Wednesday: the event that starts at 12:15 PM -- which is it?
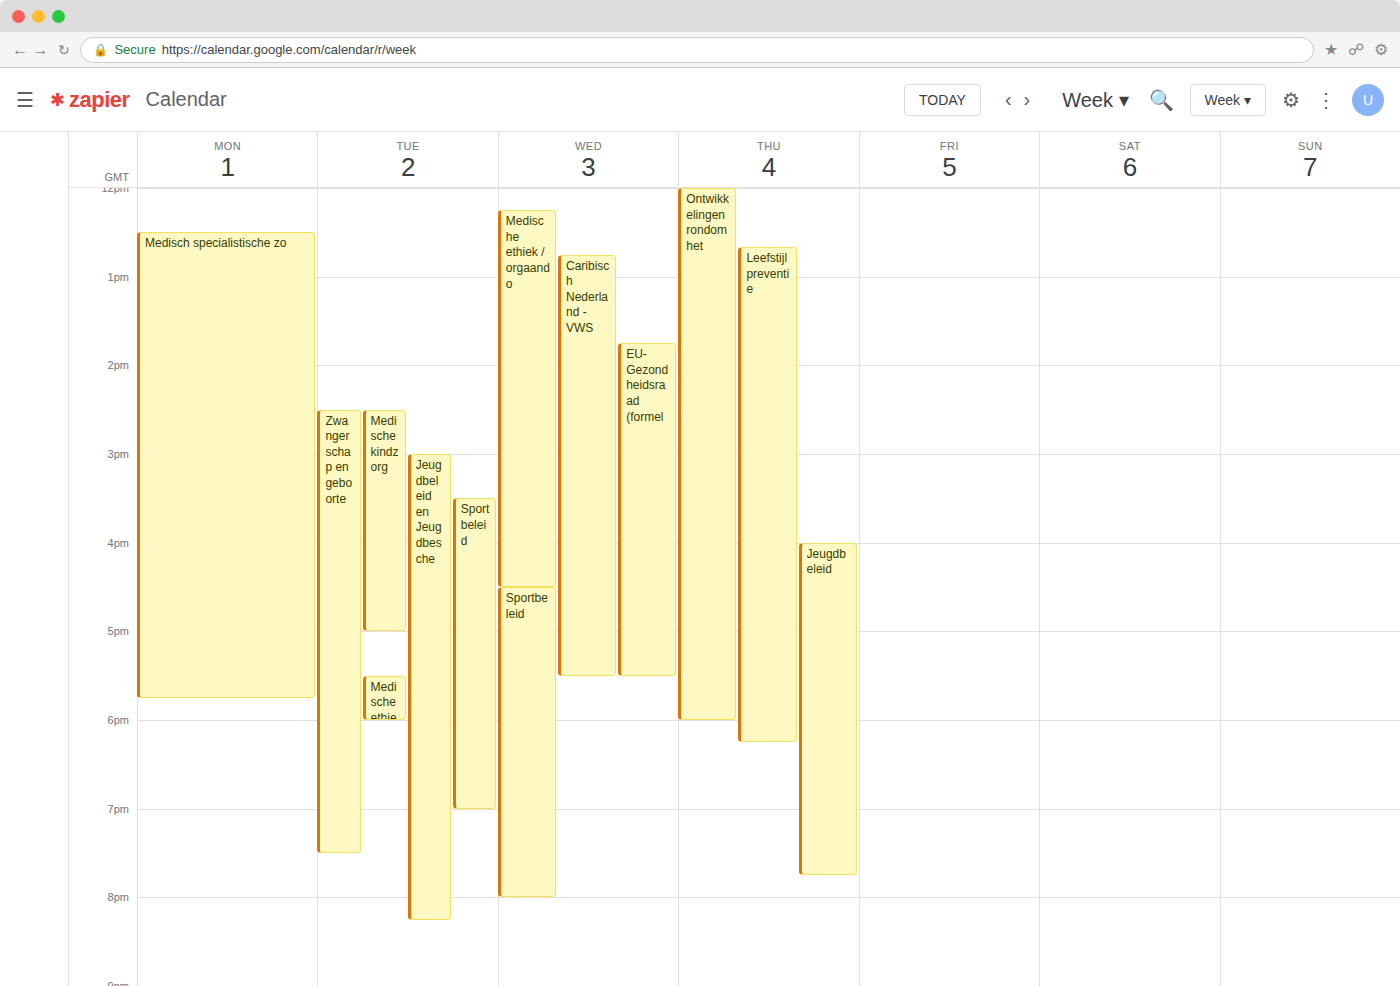
"Medische ethiek / orgaando"